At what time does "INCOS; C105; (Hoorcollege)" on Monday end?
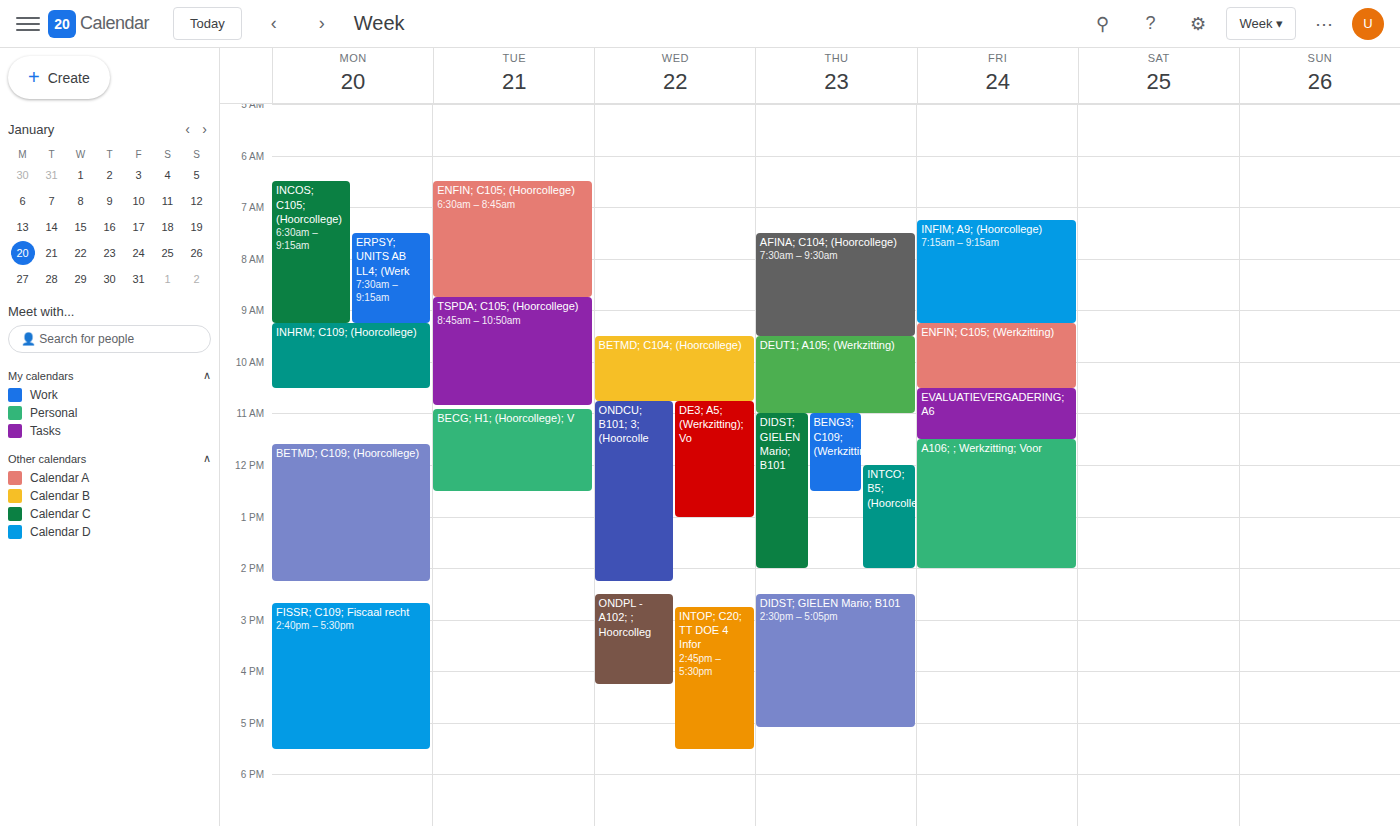
9:15 AM